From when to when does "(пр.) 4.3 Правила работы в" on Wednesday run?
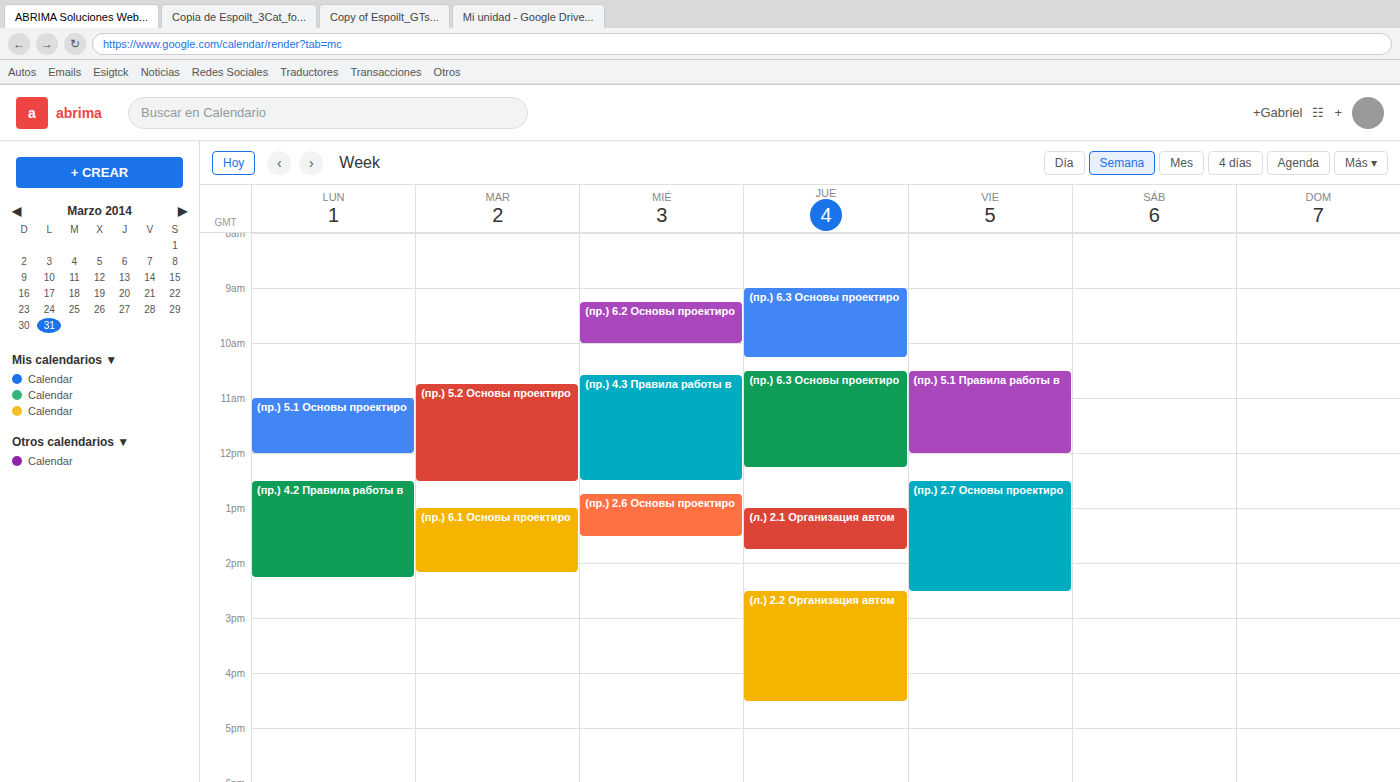
10:35 AM to 12:30 PM